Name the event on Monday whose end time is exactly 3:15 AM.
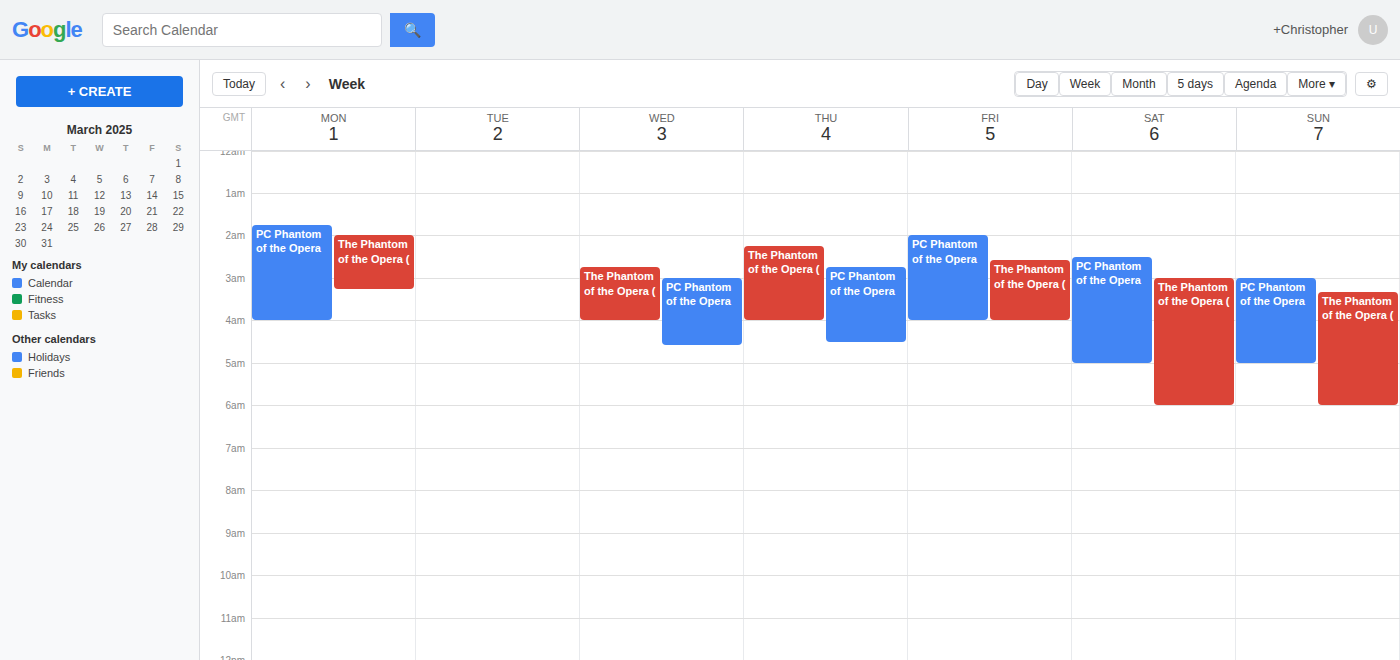
"The Phantom of the Opera ("